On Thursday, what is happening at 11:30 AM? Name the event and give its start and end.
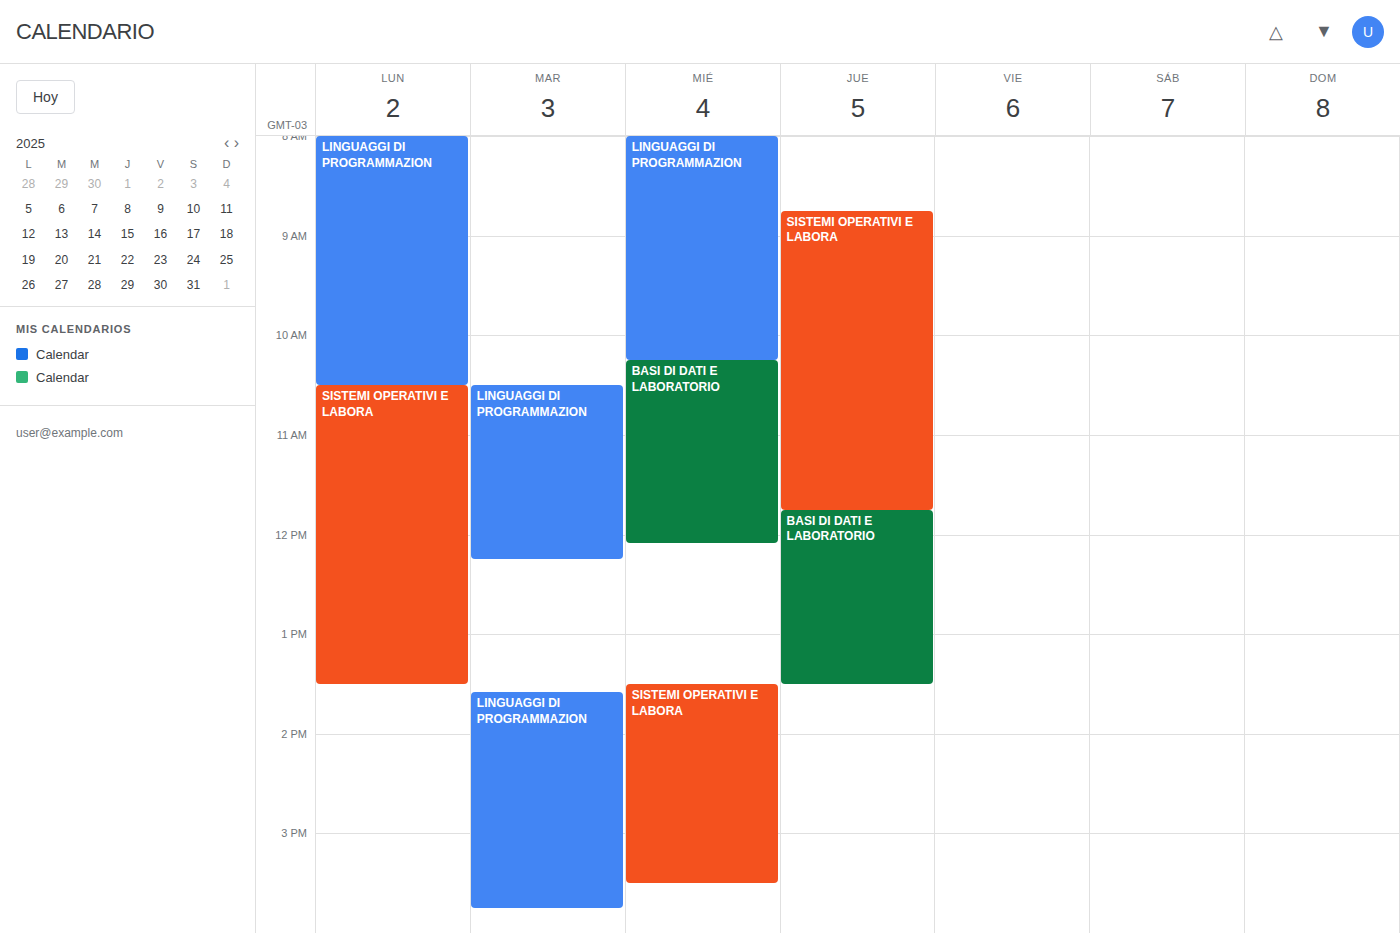
"SISTEMI OPERATIVI E LABORA", 8:45 AM to 11:45 AM